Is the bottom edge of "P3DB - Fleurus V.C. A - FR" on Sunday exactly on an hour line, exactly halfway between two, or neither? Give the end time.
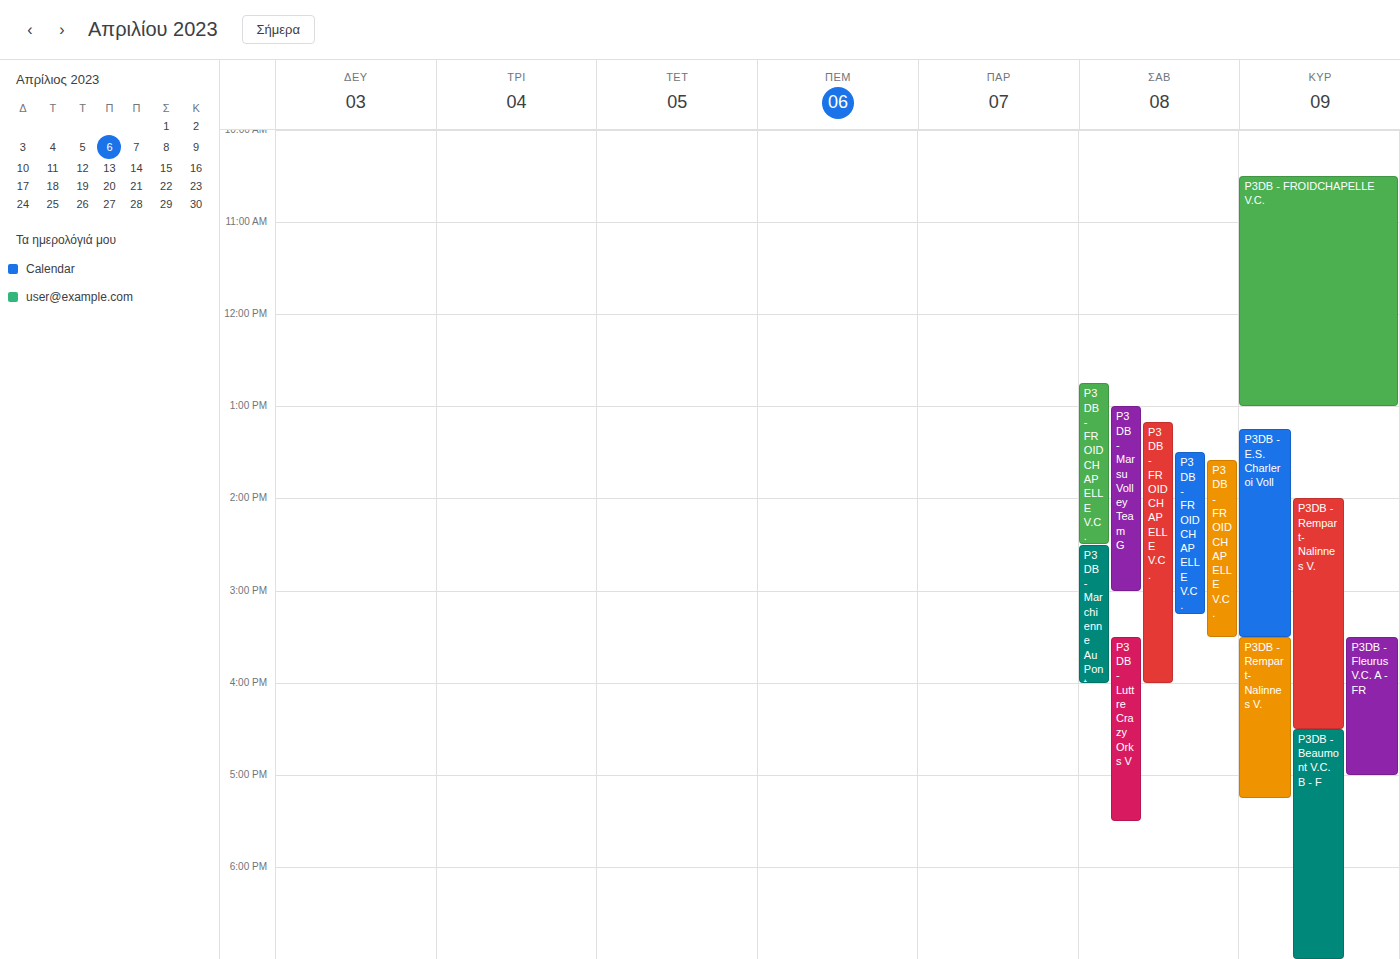
5:00 PM -- exactly on the 5 PM line.